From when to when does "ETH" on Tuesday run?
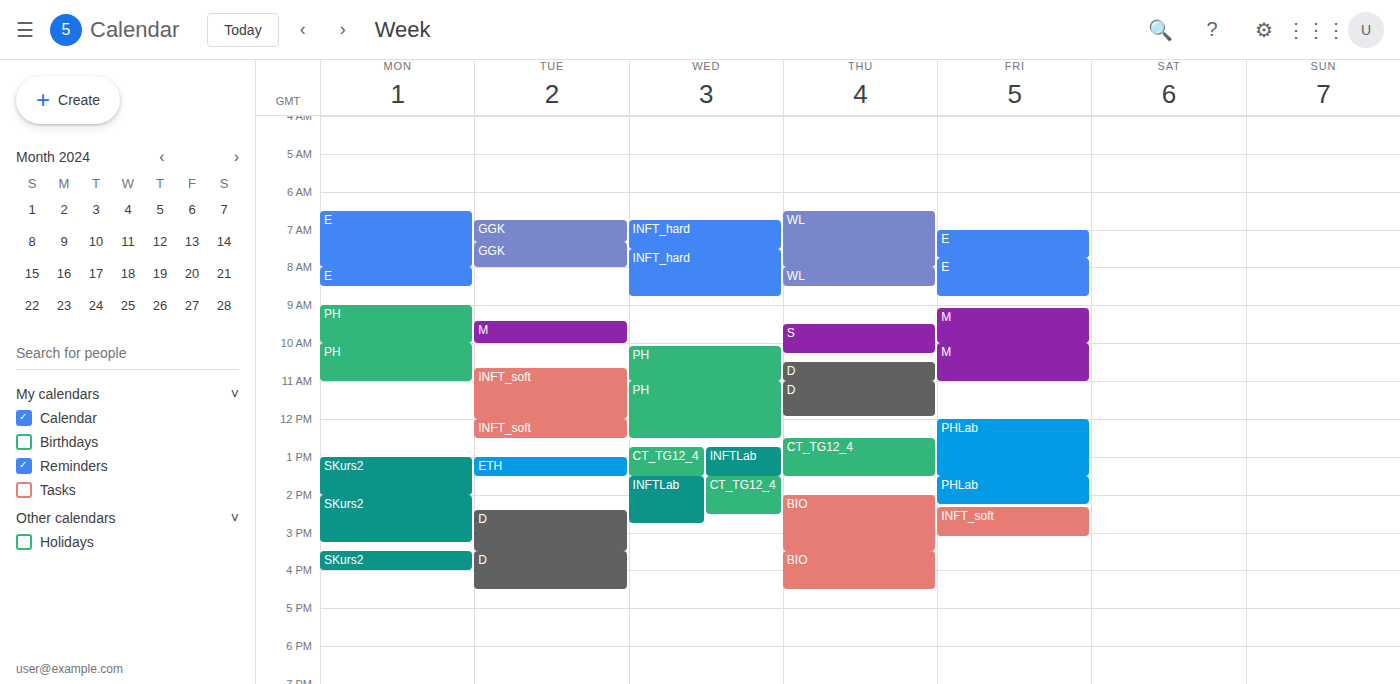
1:00 PM to 1:30 PM